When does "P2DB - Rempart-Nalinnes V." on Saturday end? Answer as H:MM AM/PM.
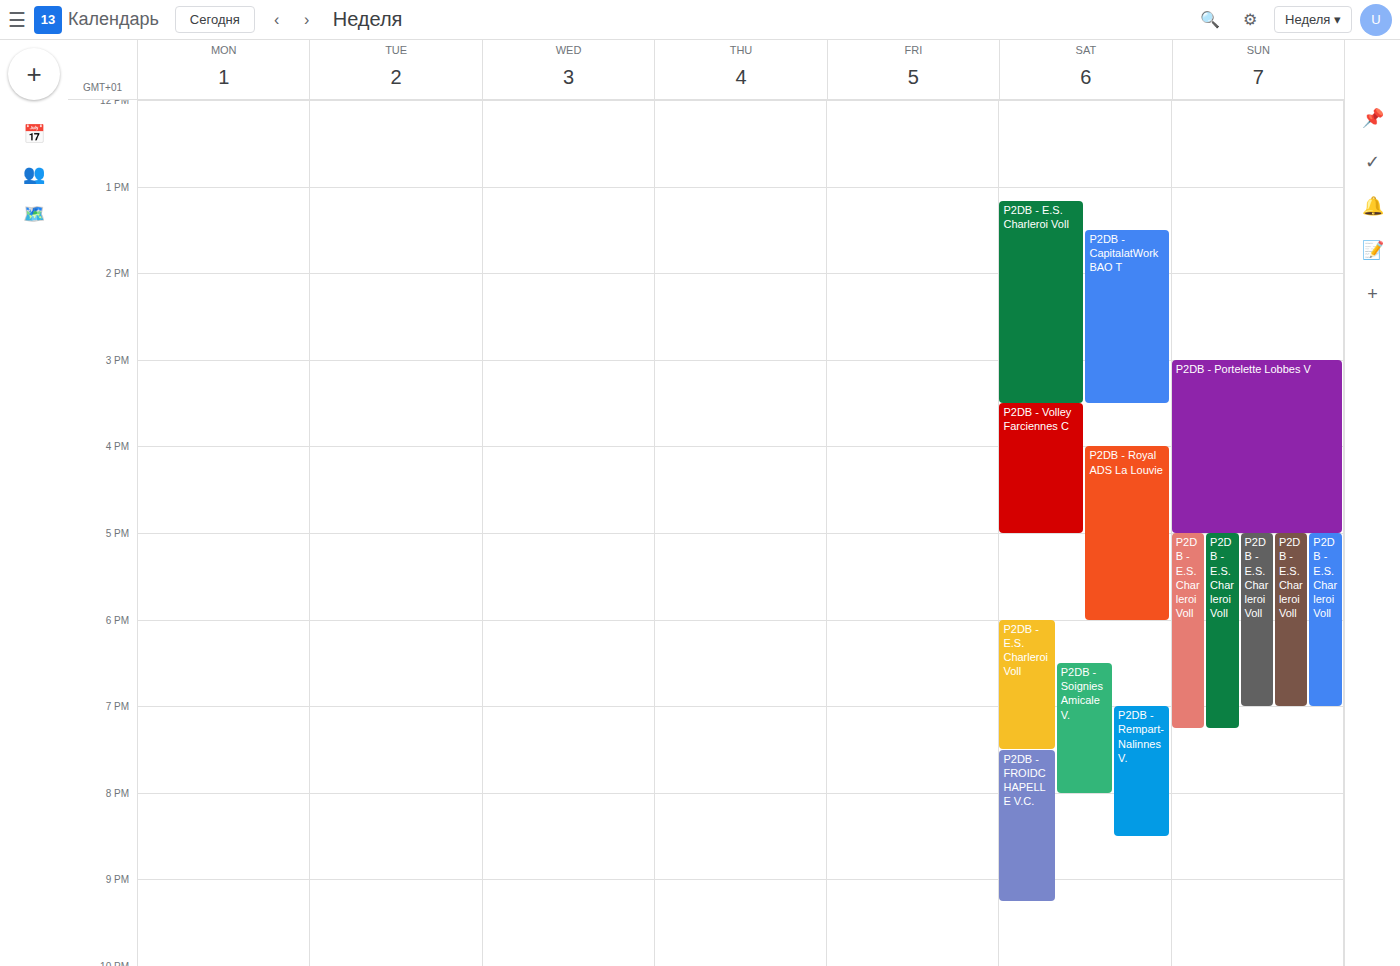
8:30 PM